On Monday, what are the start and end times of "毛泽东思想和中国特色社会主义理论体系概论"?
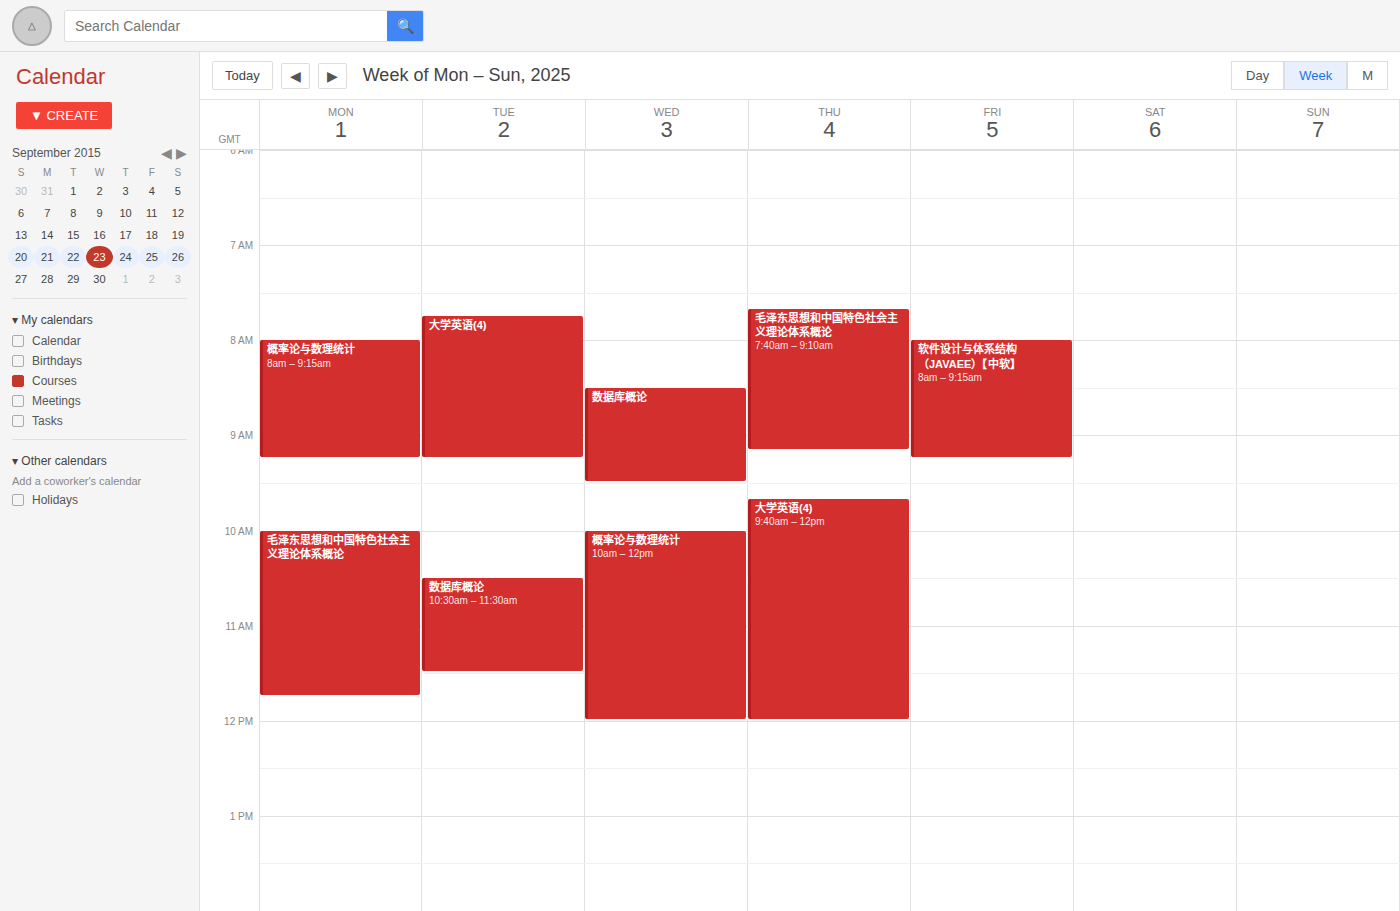
10:00 AM to 11:45 AM